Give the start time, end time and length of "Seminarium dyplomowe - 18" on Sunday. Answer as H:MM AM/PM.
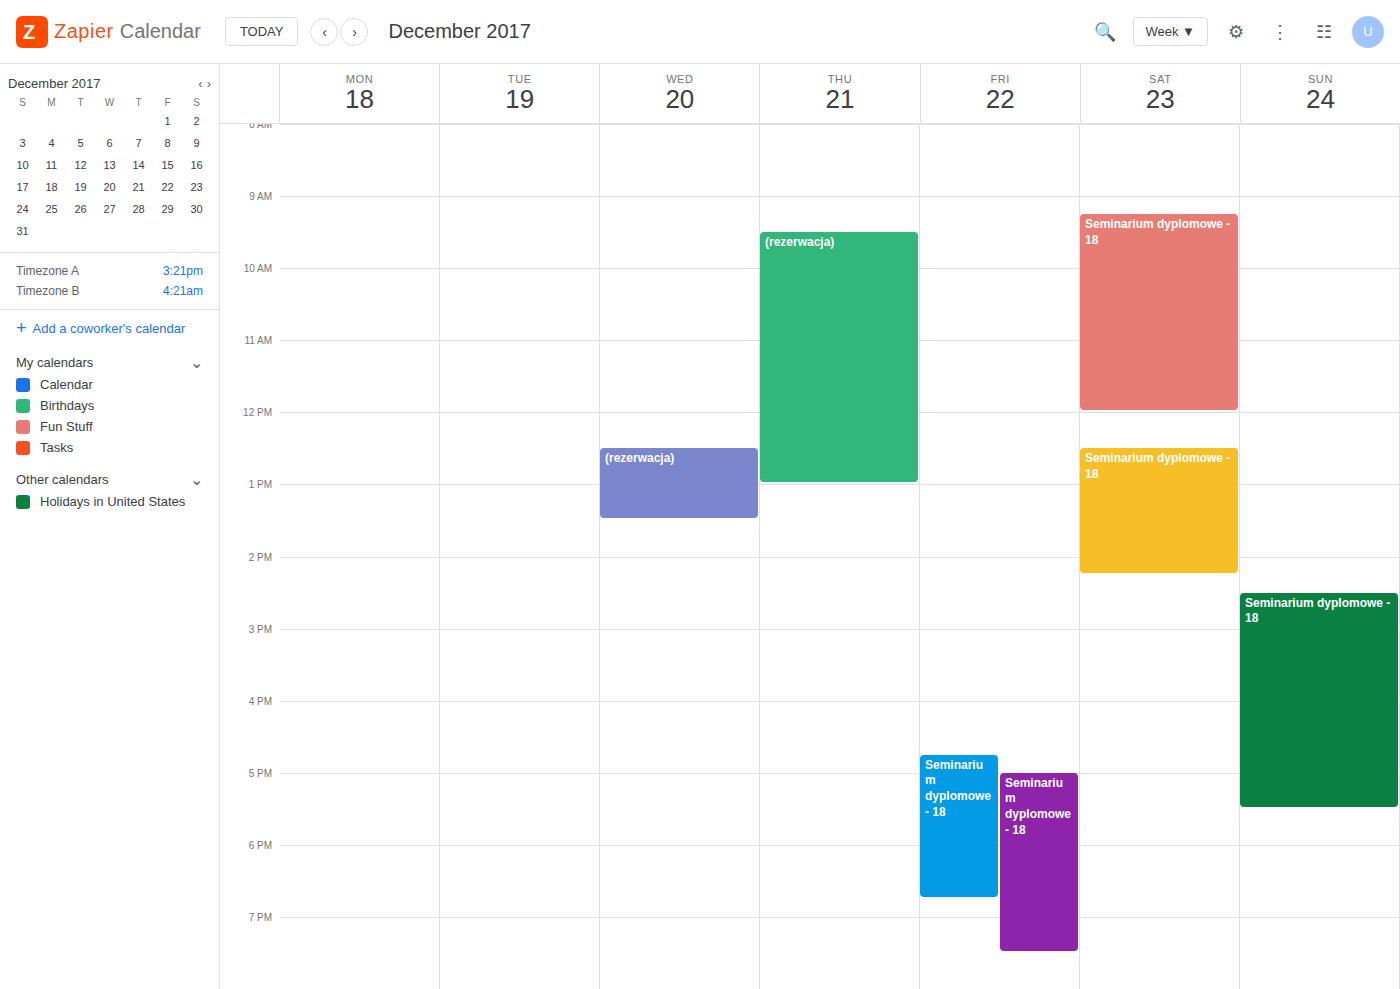
2:30 PM to 5:30 PM, 3 hours